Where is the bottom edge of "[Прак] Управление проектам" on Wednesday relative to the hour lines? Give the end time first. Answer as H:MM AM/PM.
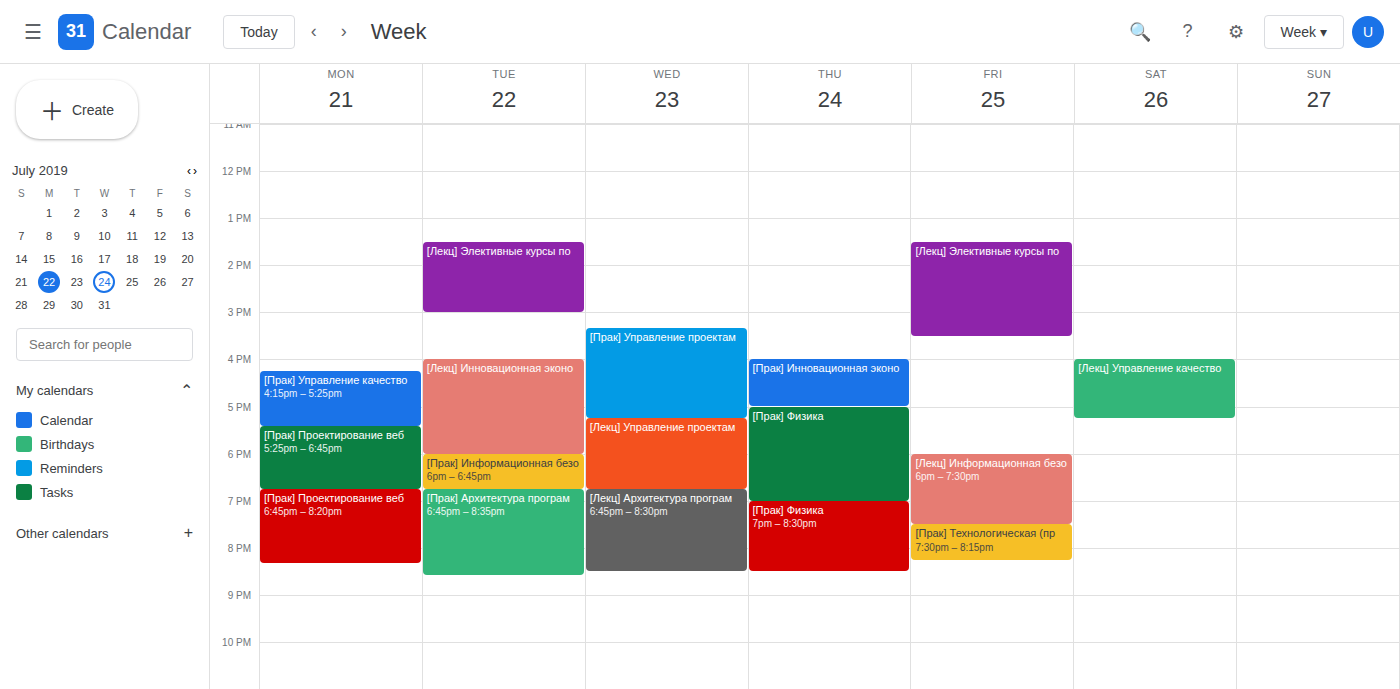
5:15 PM -- neither: a quarter of the way from the 5 PM line to the 6 PM line.